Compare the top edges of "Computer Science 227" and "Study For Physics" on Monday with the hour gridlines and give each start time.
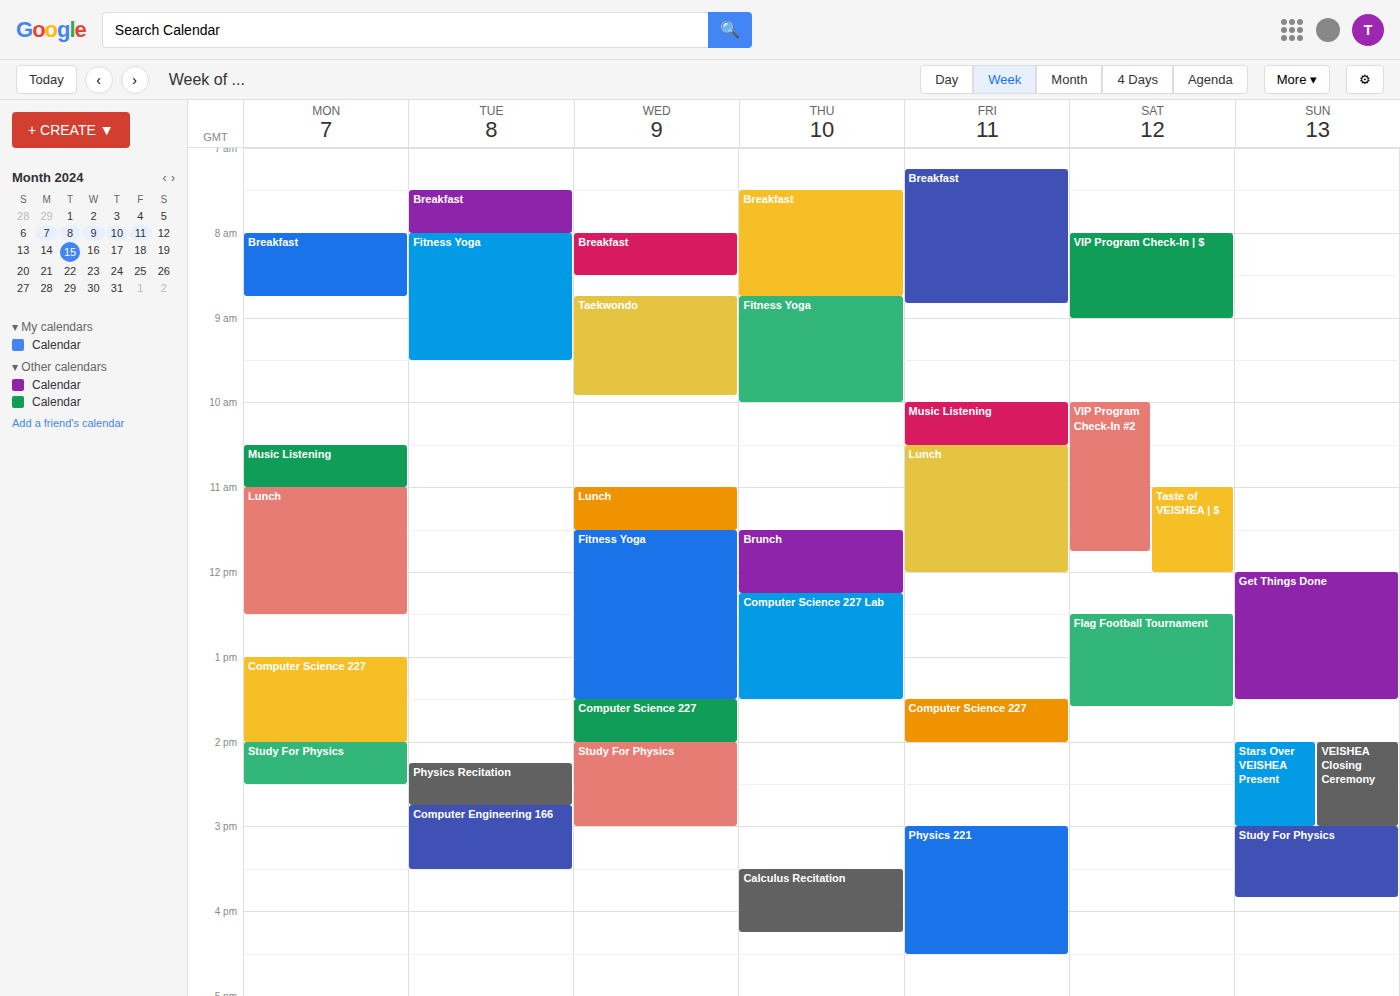
"Computer Science 227": 1:00 PM, exactly on the 1 PM line. "Study For Physics": 2:00 PM, exactly on the 2 PM line.